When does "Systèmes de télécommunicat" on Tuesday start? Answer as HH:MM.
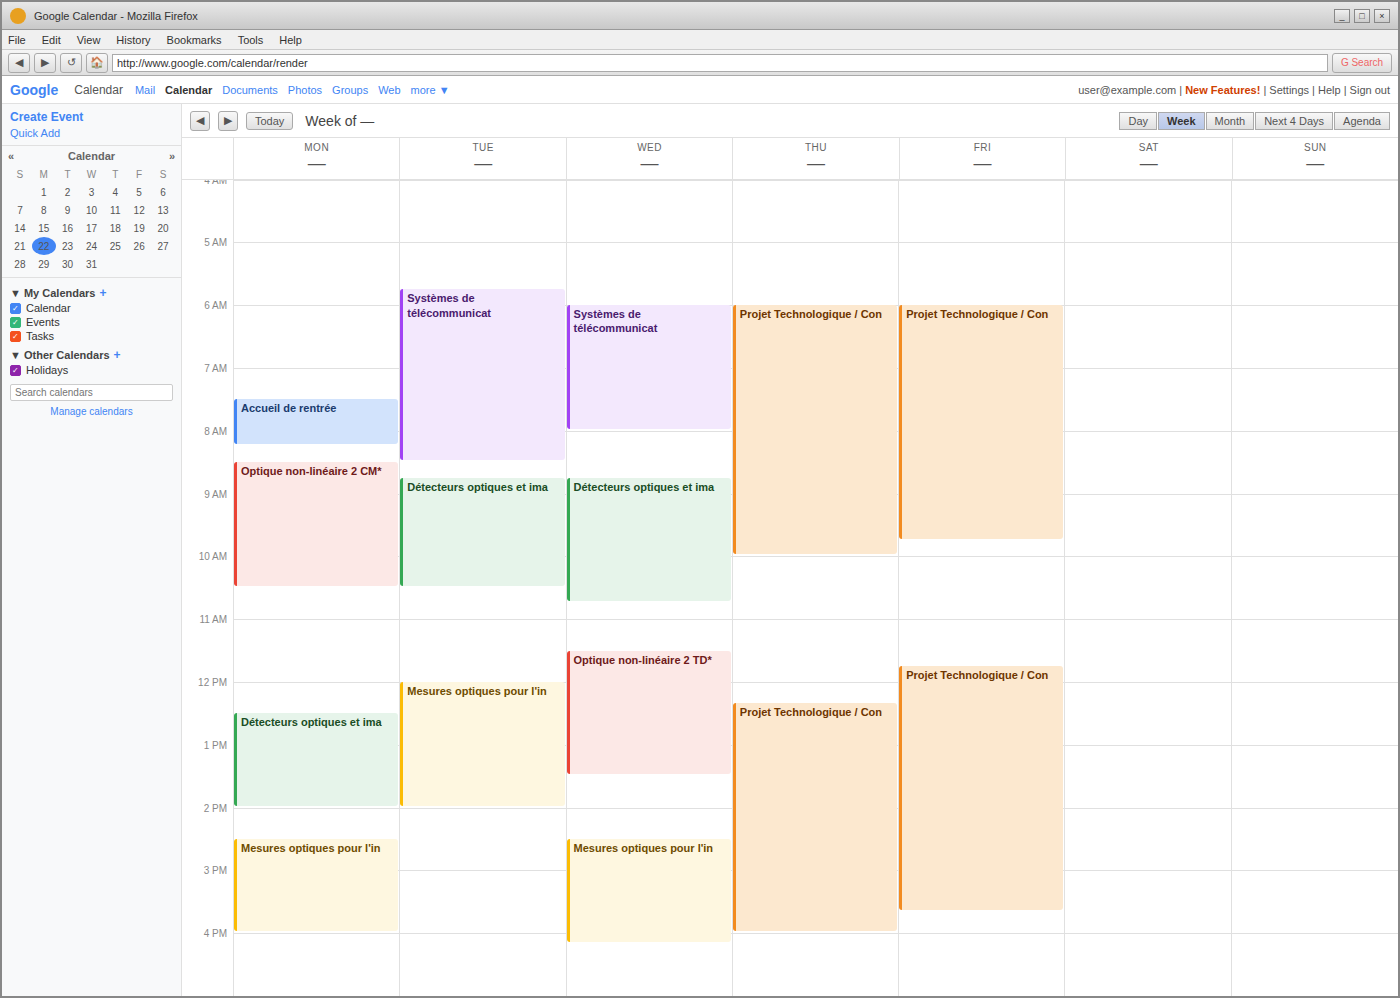
05:45